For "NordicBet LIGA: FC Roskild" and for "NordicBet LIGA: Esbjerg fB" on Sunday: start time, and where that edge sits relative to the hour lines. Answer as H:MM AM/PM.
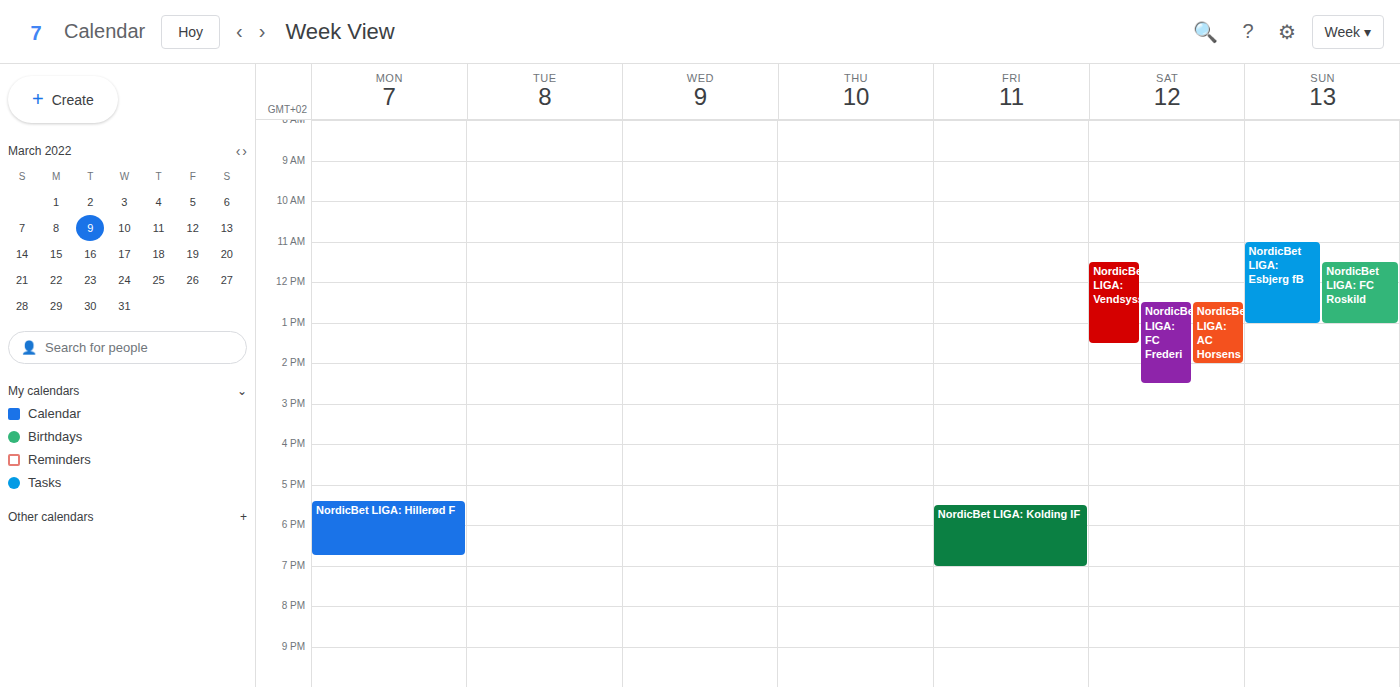
"NordicBet LIGA: FC Roskild": 11:30 AM, halfway between the 11 AM and 12 PM lines. "NordicBet LIGA: Esbjerg fB": 11:00 AM, exactly on the 11 AM line.